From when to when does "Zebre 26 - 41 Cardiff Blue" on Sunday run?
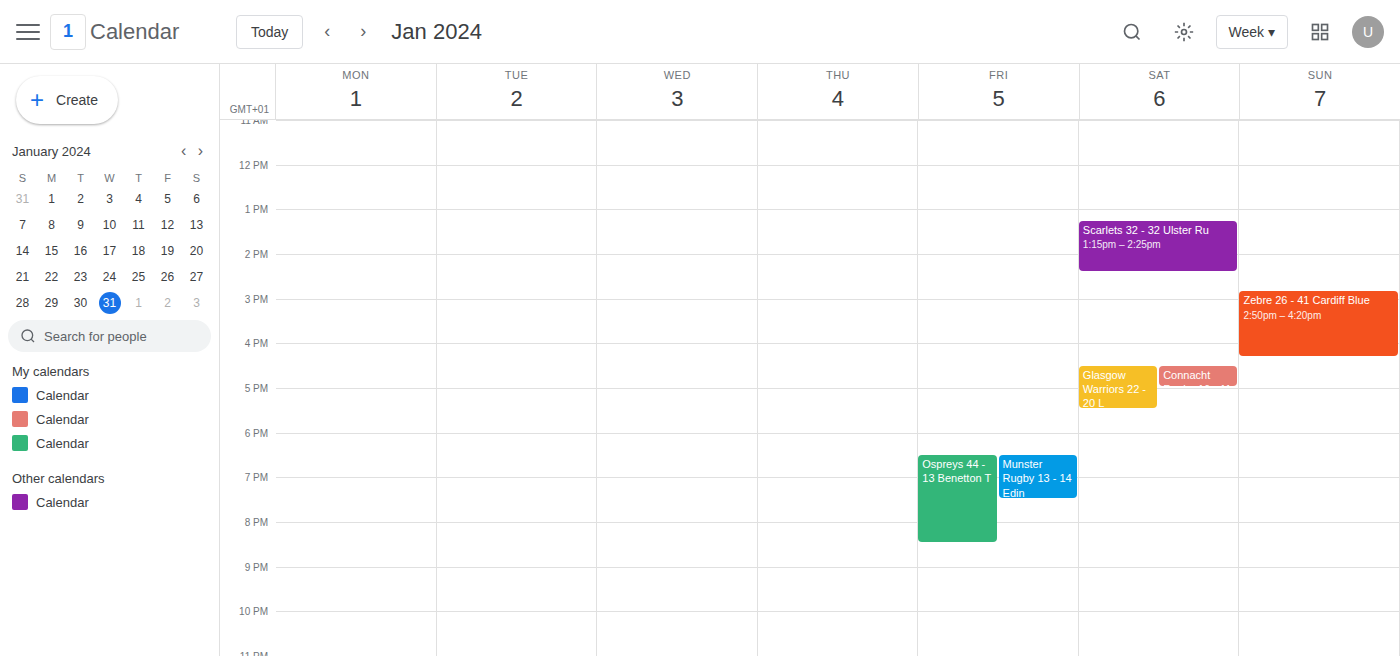
14:50 to 16:20